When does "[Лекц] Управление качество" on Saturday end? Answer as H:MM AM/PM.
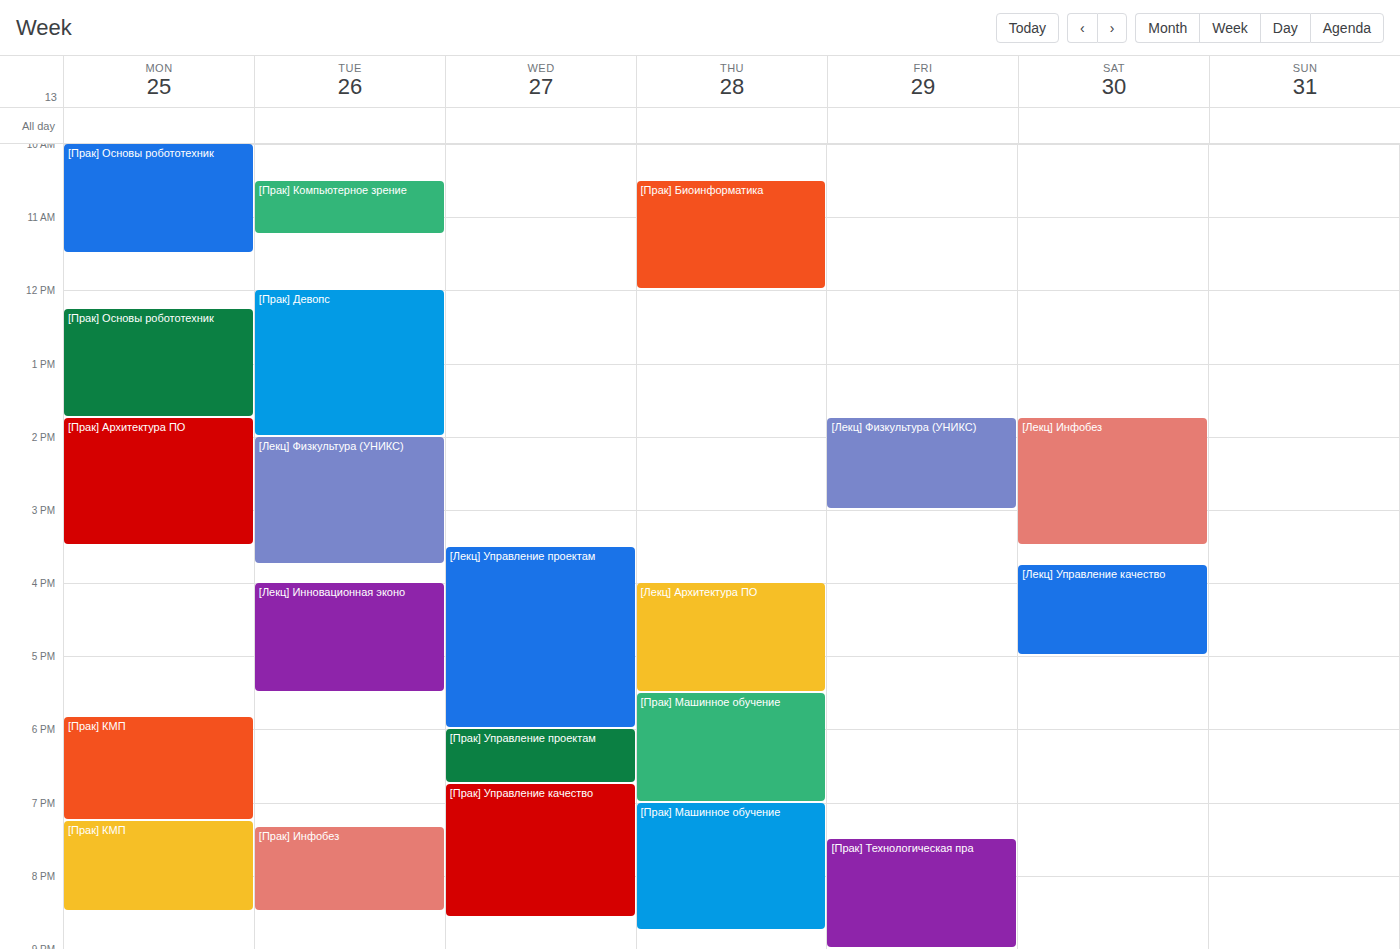
5:00 PM